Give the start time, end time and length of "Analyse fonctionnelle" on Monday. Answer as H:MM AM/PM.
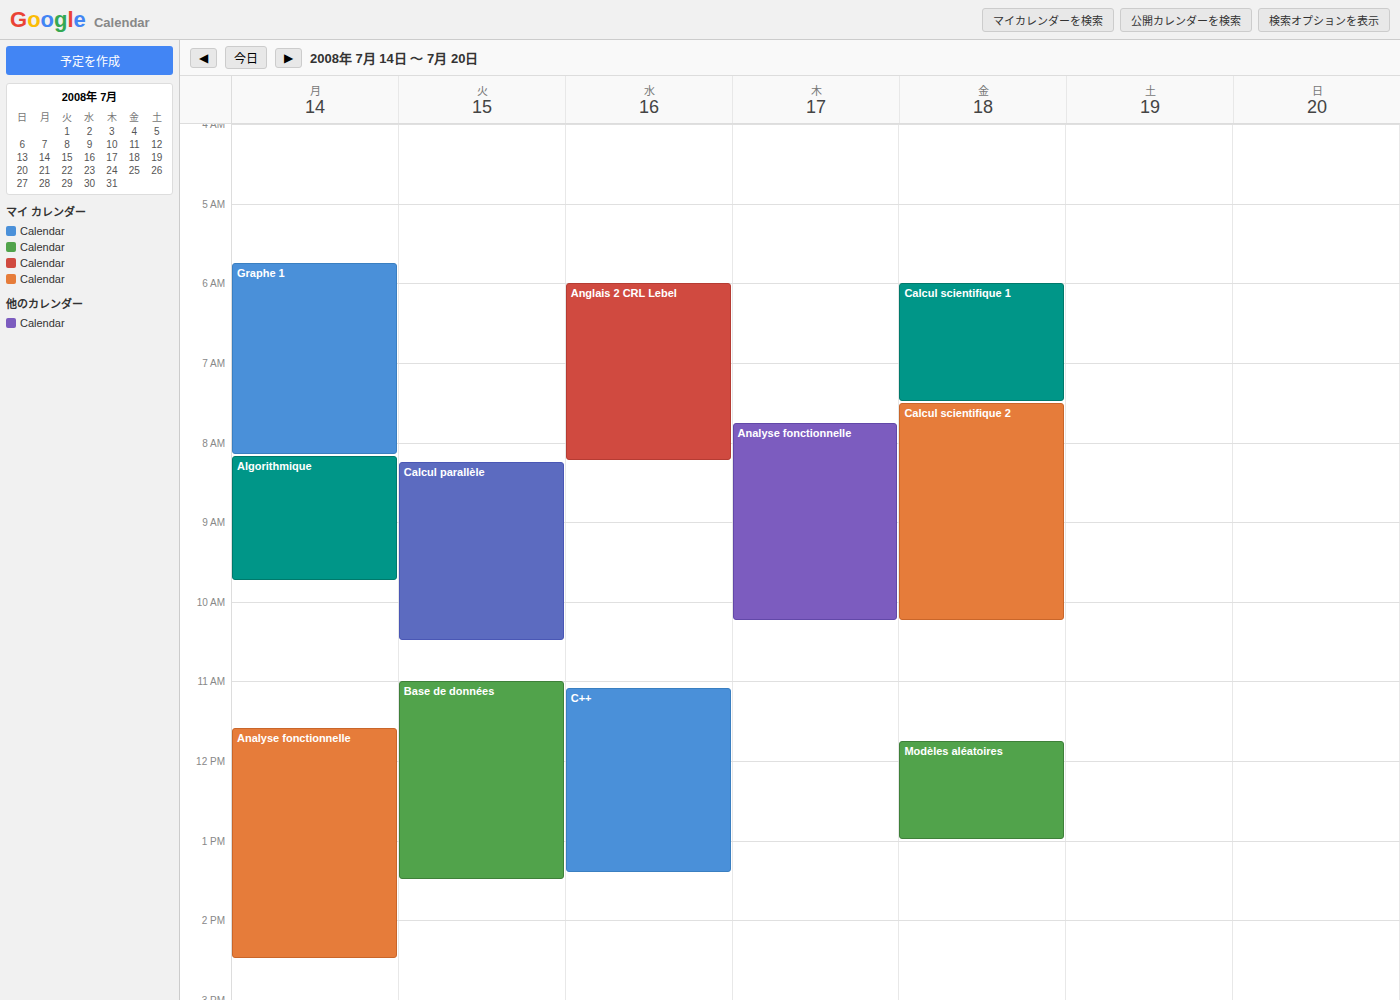
11:35 AM to 2:30 PM, 2 hours 55 minutes